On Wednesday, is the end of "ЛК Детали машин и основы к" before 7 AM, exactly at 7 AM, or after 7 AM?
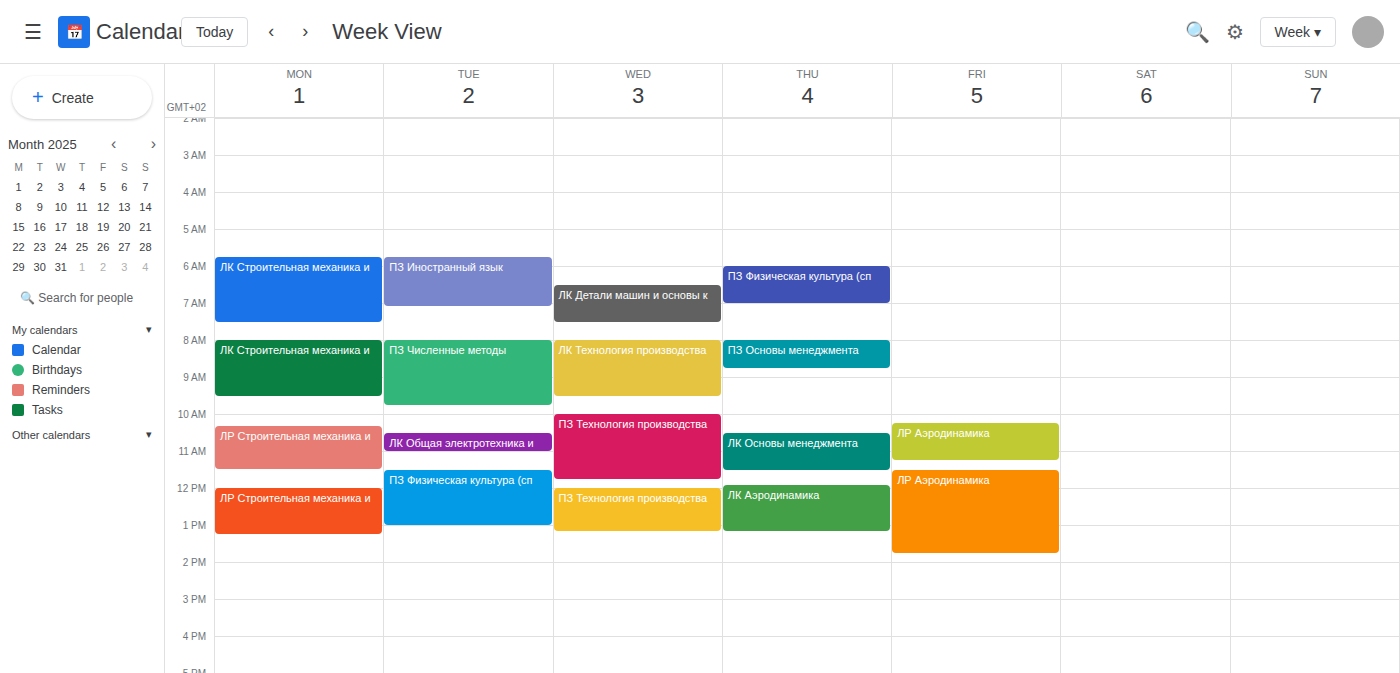
7:30 AM -- after 7 AM, 30 minutes below the 7 AM line.